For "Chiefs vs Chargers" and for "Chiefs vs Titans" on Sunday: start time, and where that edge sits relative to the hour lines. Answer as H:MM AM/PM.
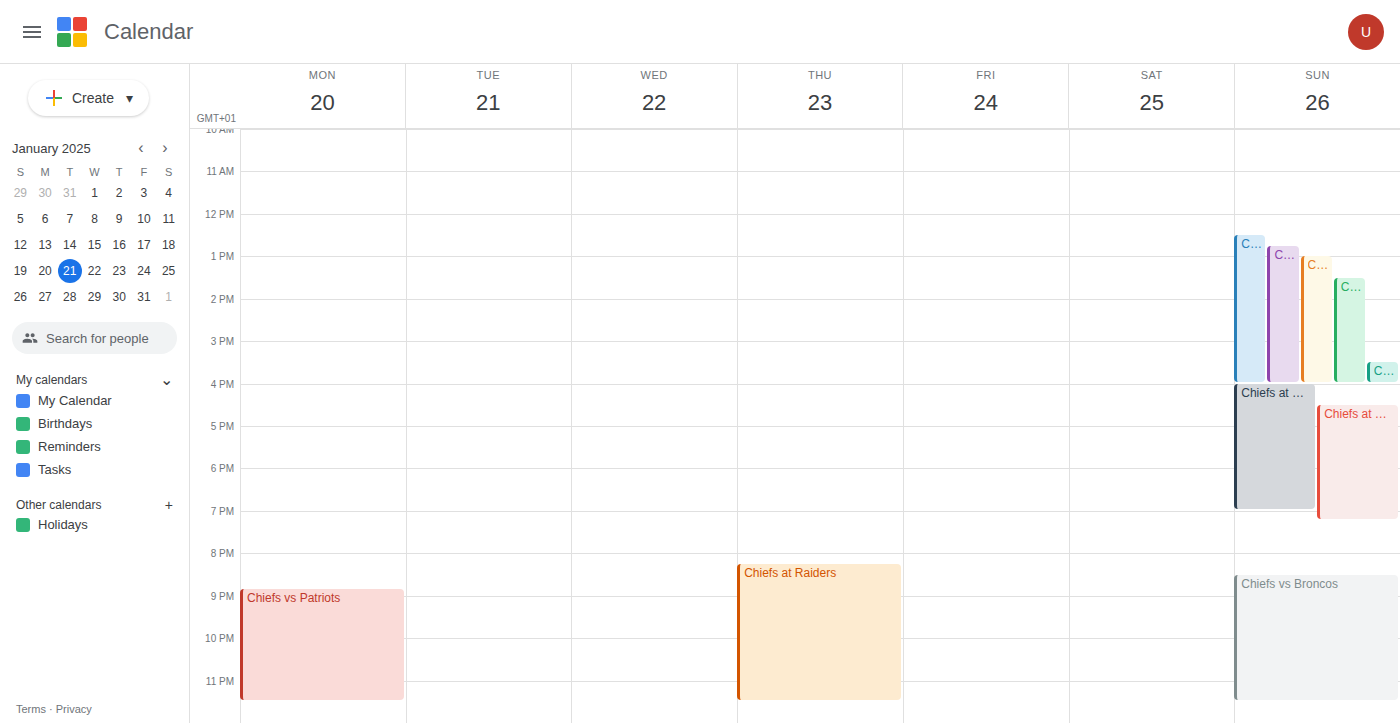
"Chiefs vs Chargers": 12:30 PM, halfway between the 12 PM and 1 PM lines. "Chiefs vs Titans": 3:30 PM, halfway between the 3 PM and 4 PM lines.